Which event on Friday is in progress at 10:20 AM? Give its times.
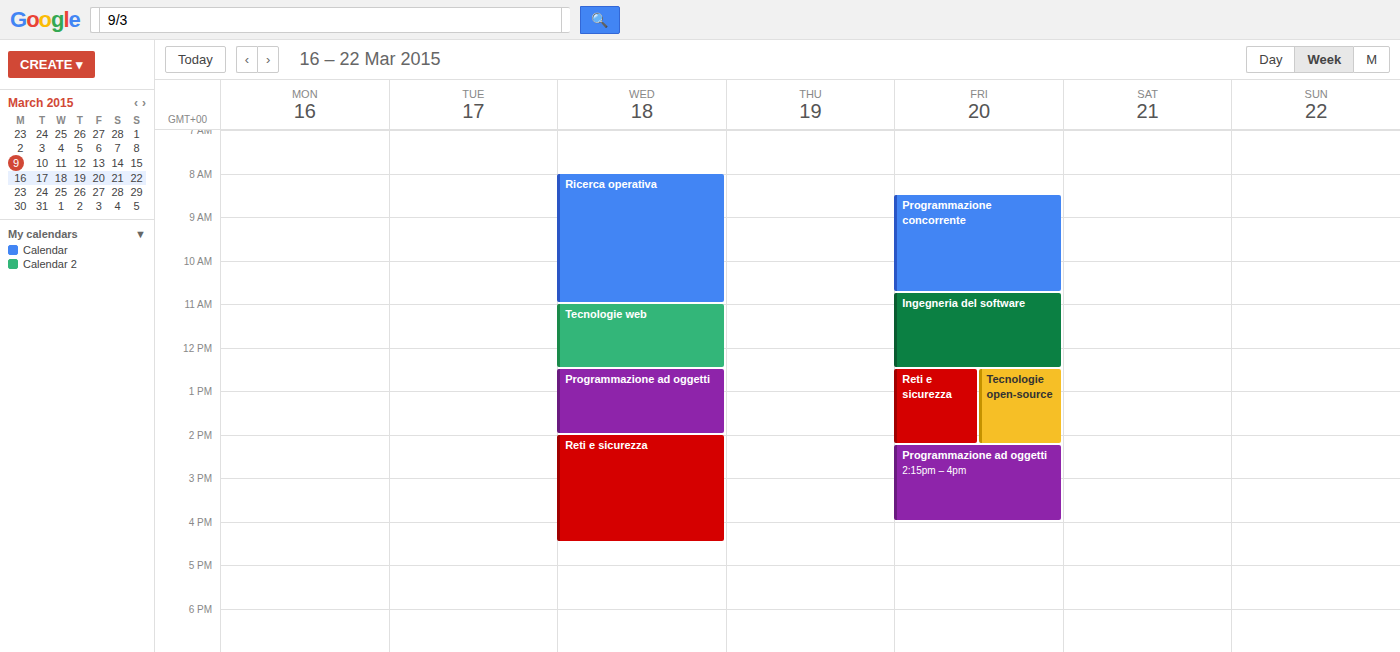
"Programmazione concorrente", 8:30 AM to 10:45 AM